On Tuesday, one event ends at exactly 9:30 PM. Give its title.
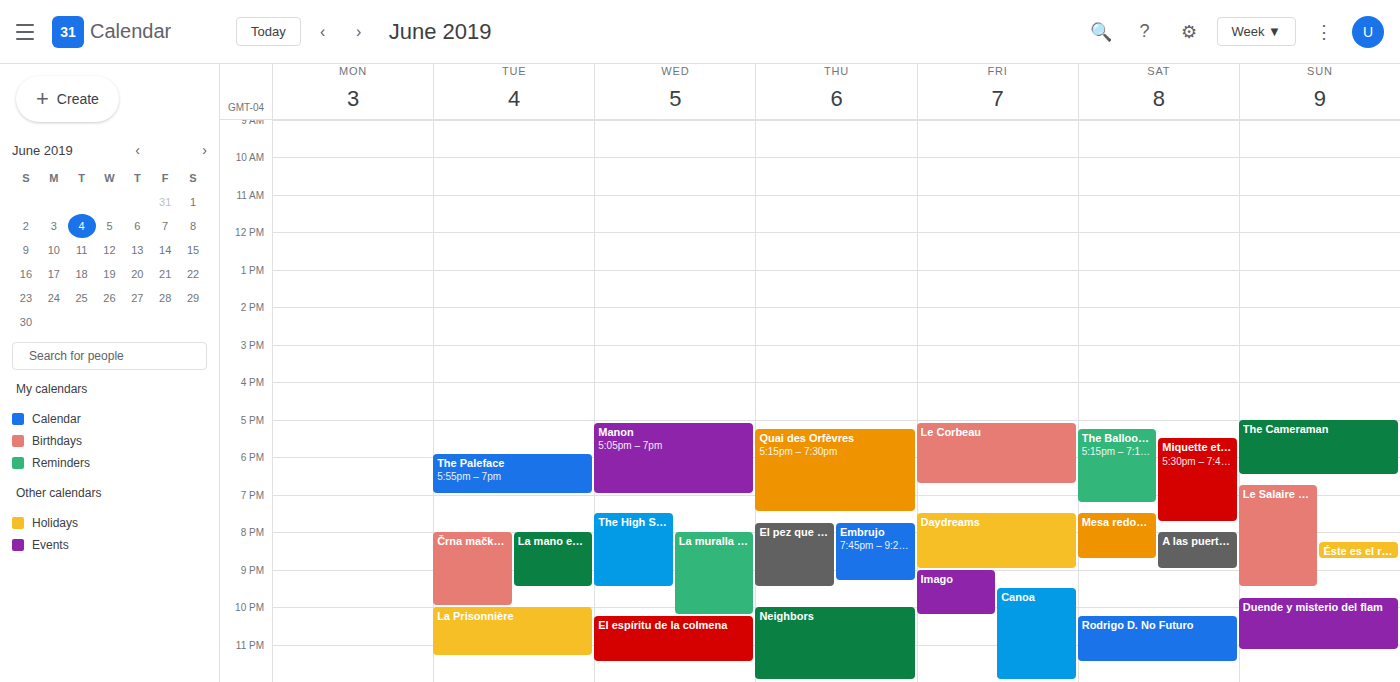
"La mano en la trampa"